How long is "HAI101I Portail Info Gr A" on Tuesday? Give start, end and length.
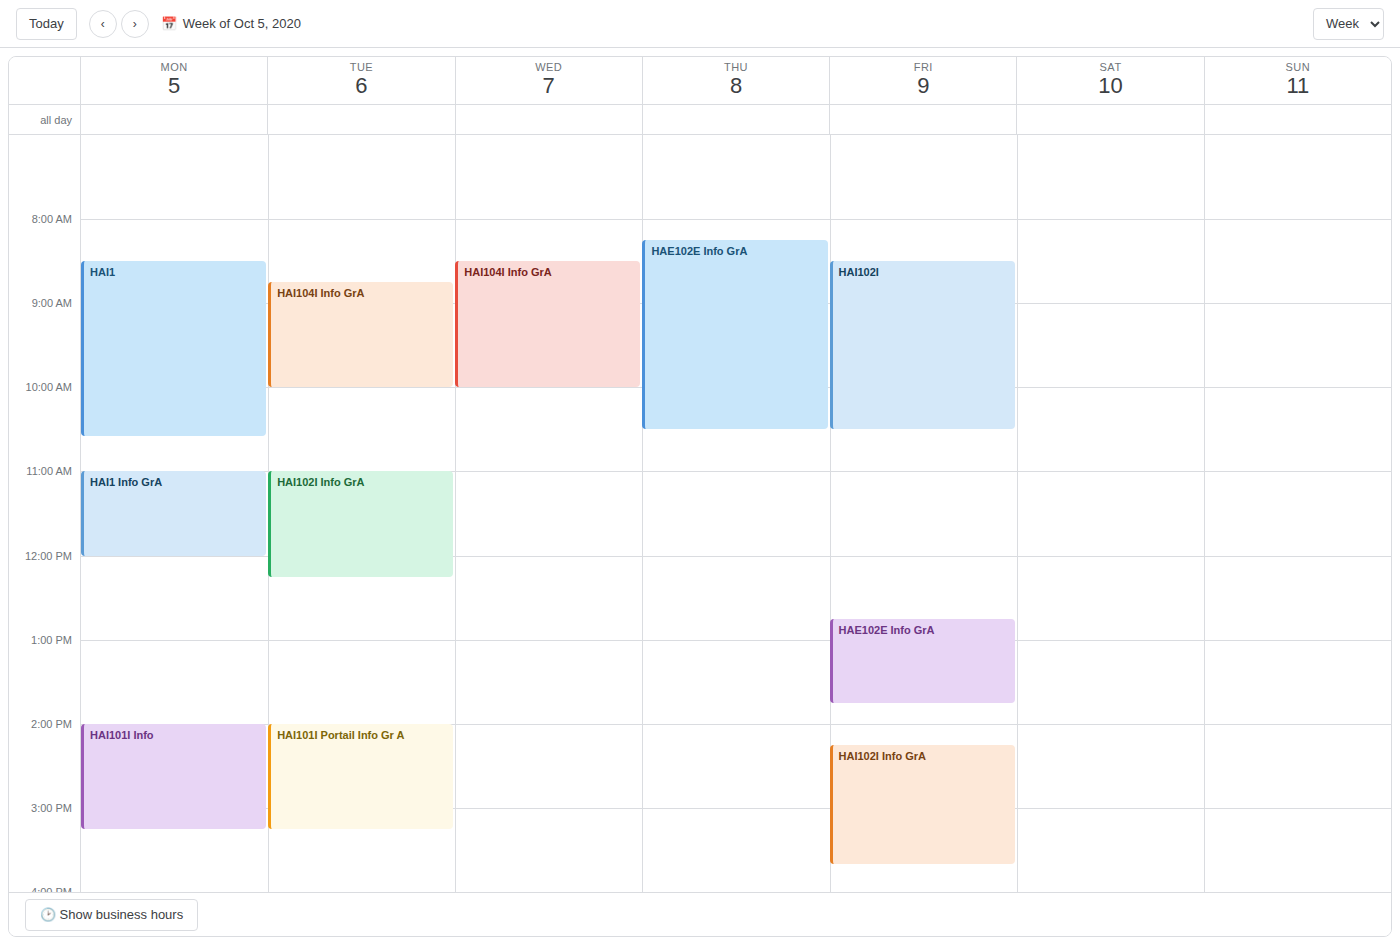
2:00 PM to 3:15 PM, 1 hour 15 minutes